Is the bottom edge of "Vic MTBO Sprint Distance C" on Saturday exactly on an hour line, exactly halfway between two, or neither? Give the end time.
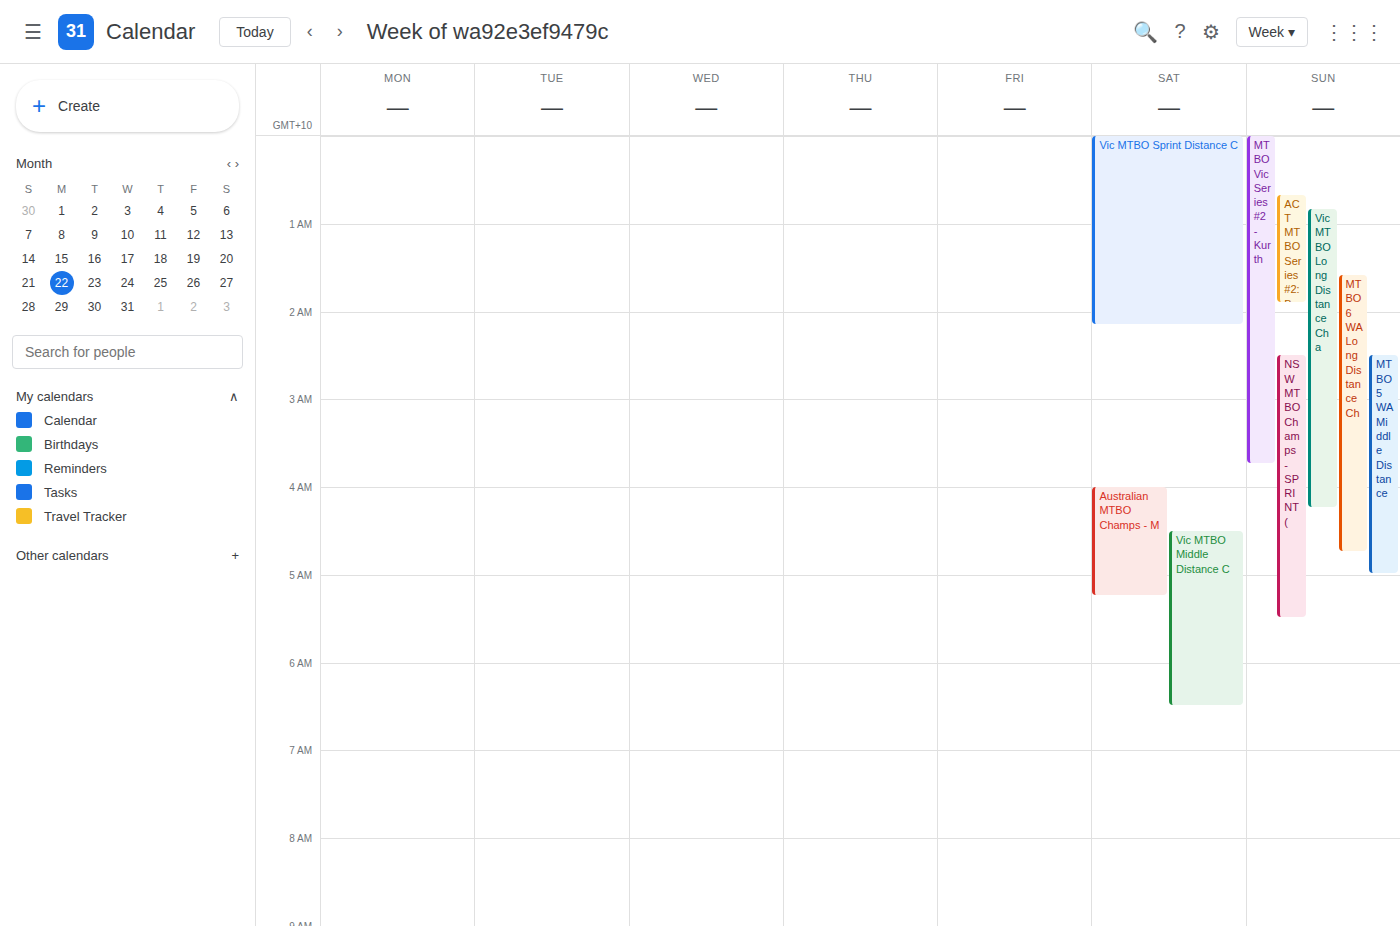
02:10 -- neither: 10 minutes below the 02:00 line and 50 minutes above the 03:00 line.